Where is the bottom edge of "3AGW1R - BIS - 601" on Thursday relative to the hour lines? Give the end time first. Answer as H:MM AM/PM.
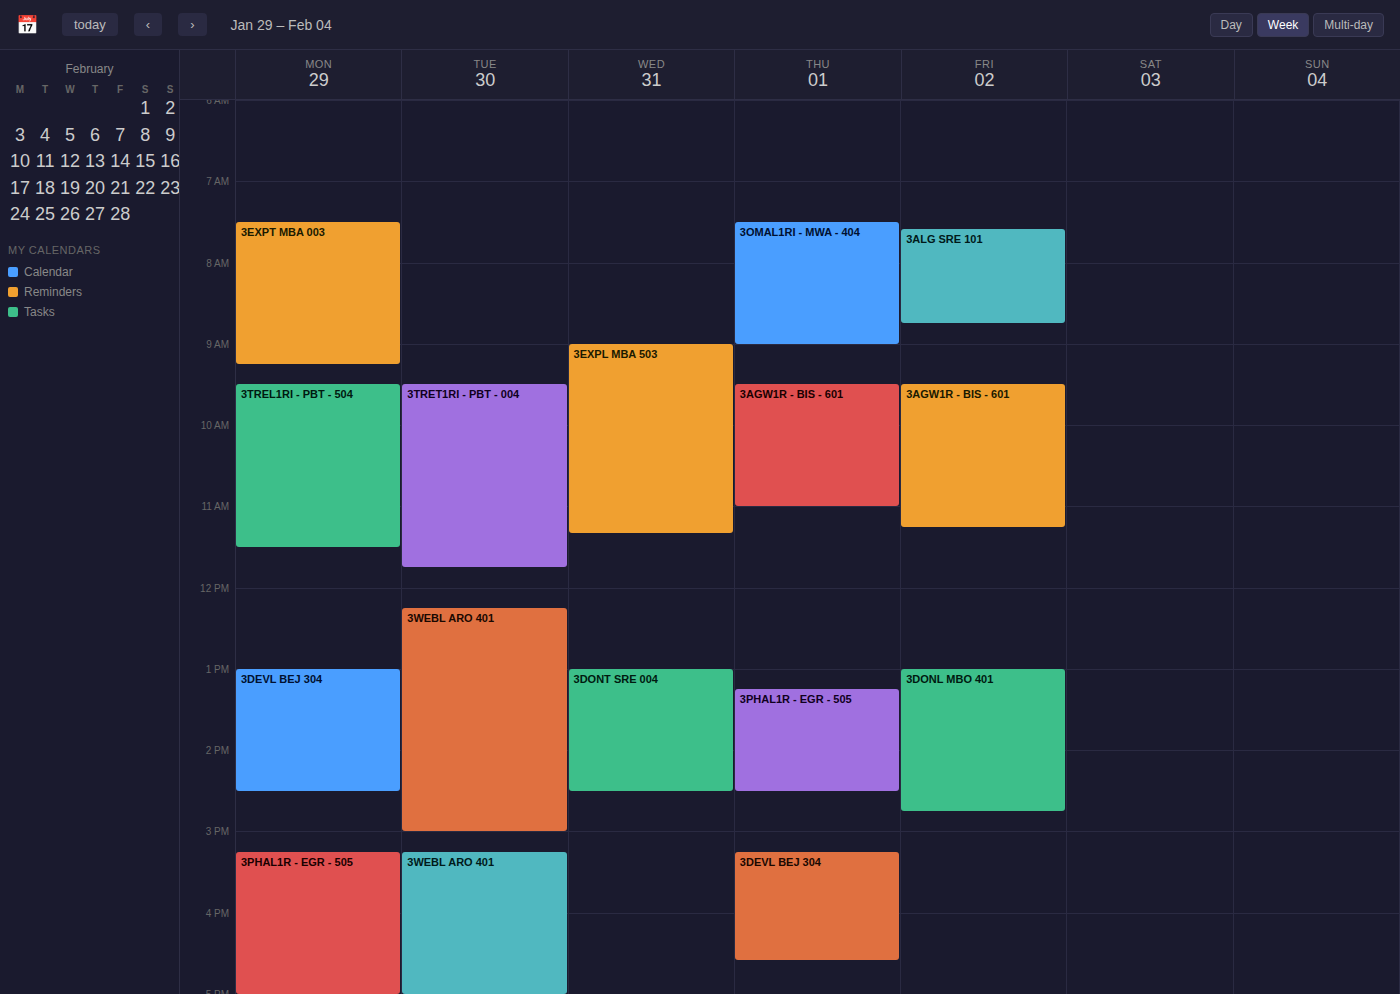
11:00 AM -- exactly on the 11 AM line.